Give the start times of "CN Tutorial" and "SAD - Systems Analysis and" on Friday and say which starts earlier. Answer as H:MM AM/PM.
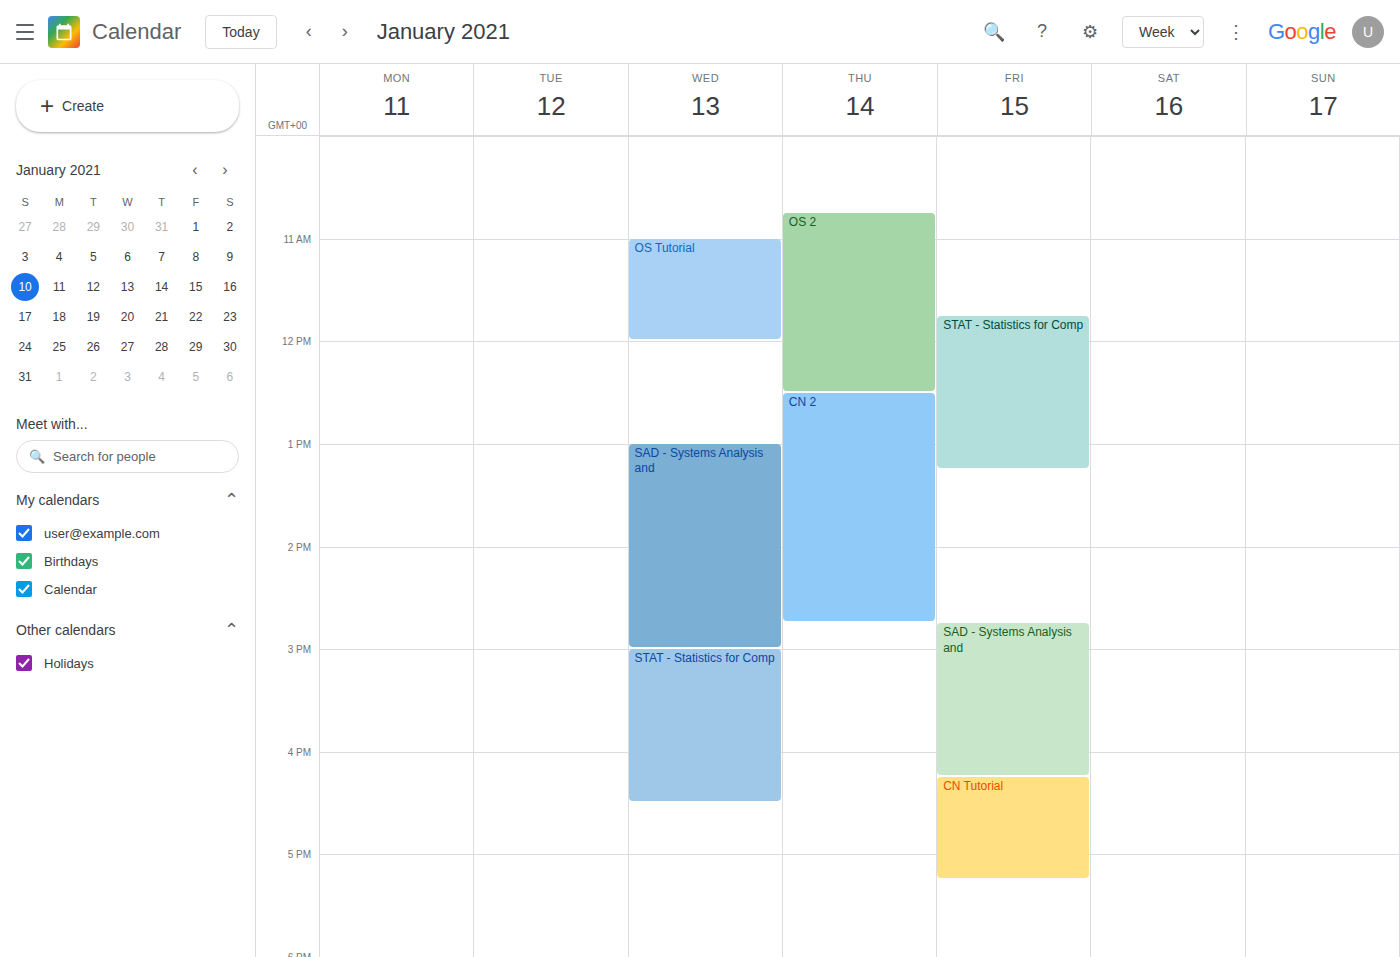
"SAD - Systems Analysis and" 2:45 PM; "CN Tutorial" 4:15 PM.